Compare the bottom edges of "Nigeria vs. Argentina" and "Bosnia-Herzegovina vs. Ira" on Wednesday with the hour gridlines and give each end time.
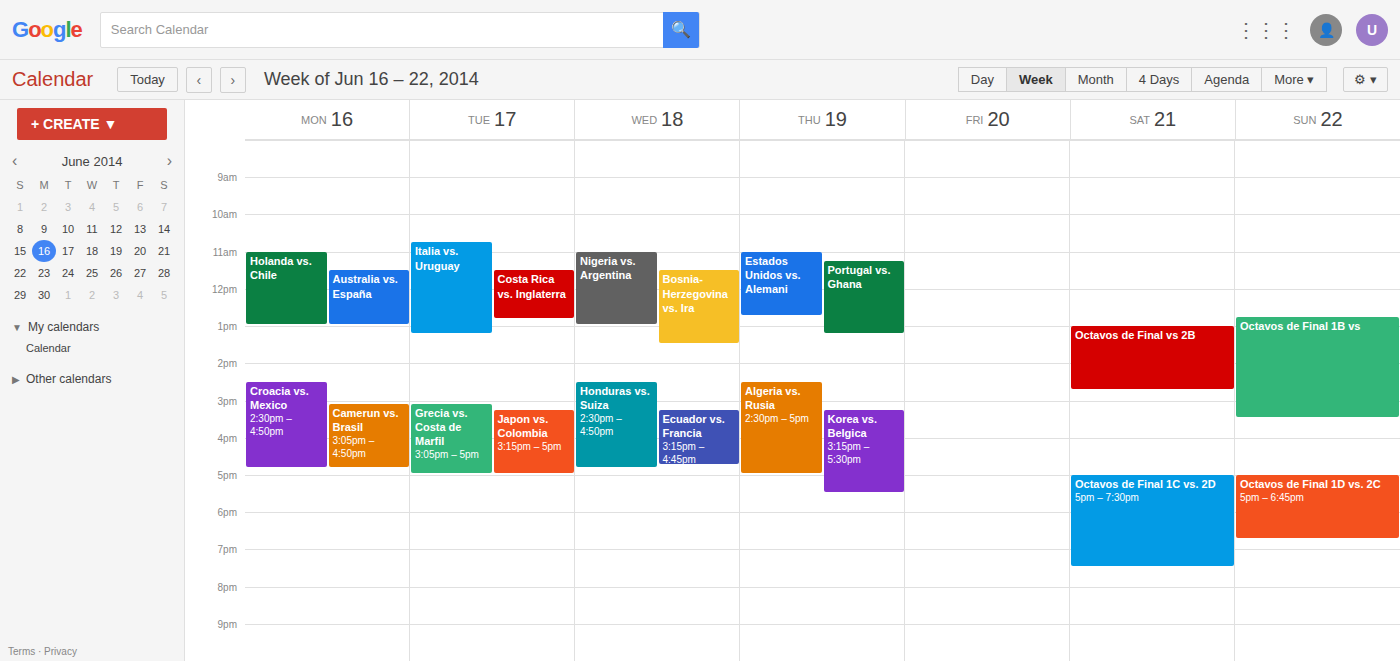
"Nigeria vs. Argentina": 1:00 PM, exactly on the 1 PM line. "Bosnia-Herzegovina vs. Ira": 1:30 PM, halfway between the 1 PM and 2 PM lines.